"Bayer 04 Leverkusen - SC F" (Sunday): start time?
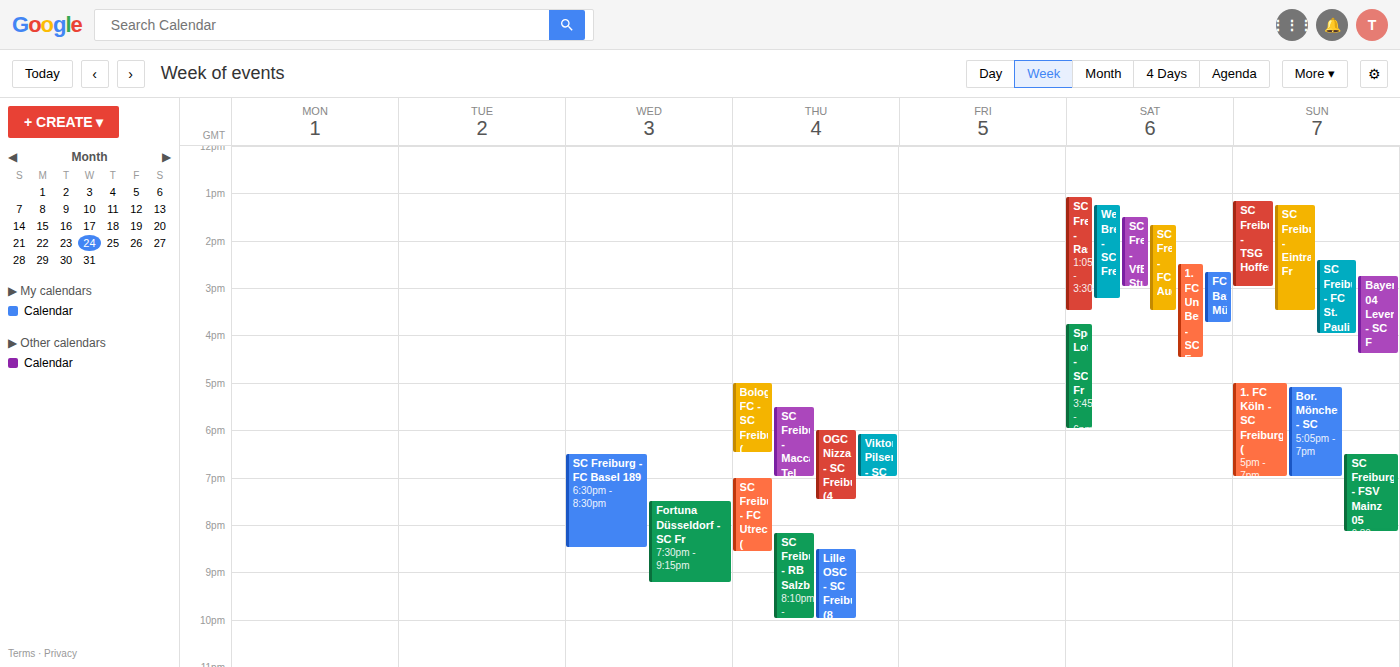
2:45 PM